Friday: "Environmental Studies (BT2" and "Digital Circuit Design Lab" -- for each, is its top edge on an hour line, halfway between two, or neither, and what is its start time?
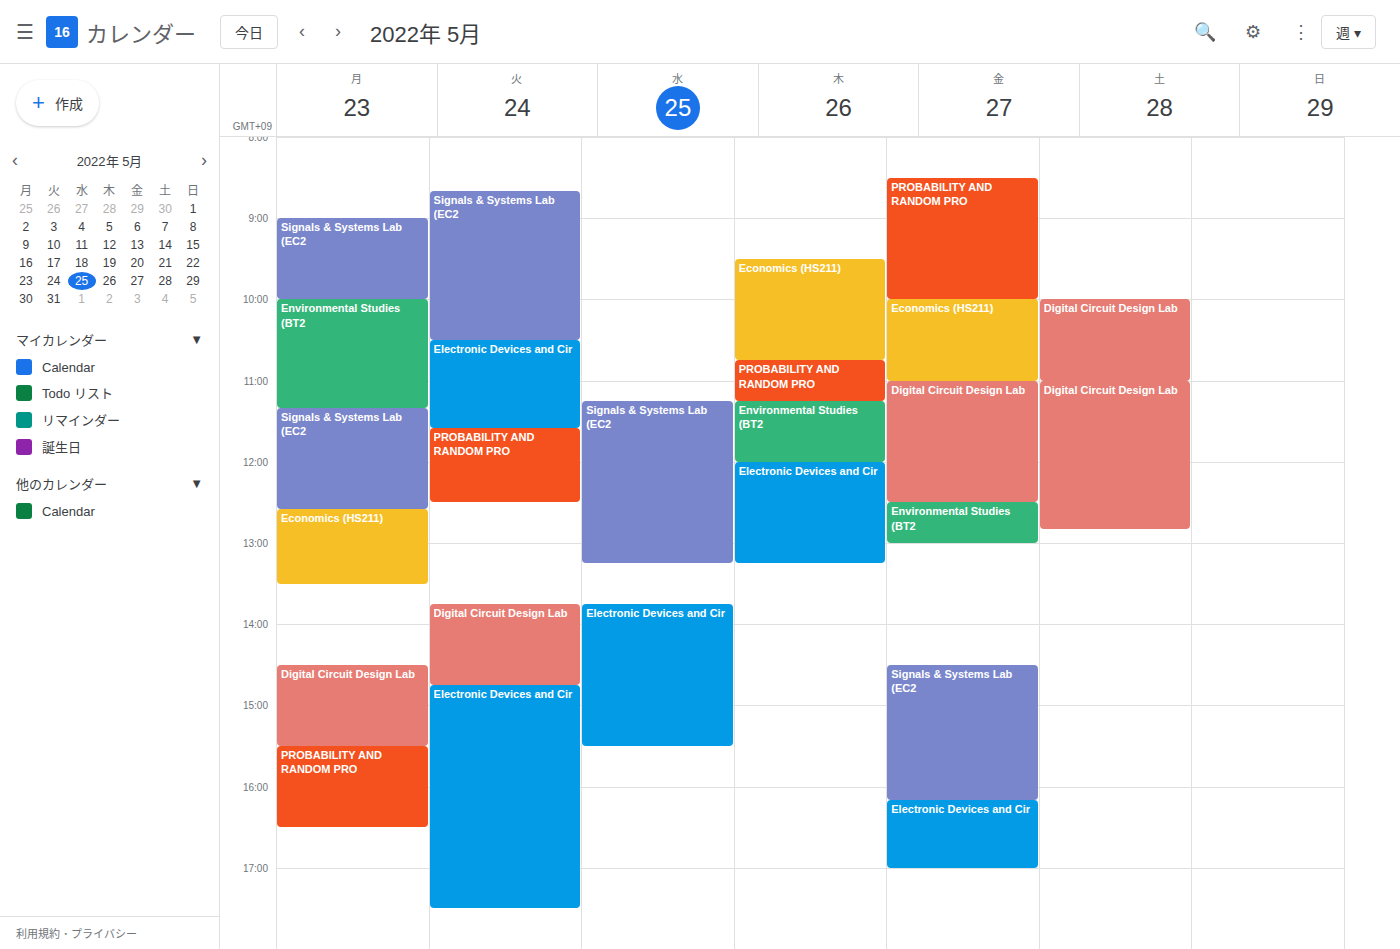
"Environmental Studies (BT2": 12:30 PM, halfway between the 12 PM and 1 PM lines. "Digital Circuit Design Lab": 11:00 AM, exactly on the 11 AM line.